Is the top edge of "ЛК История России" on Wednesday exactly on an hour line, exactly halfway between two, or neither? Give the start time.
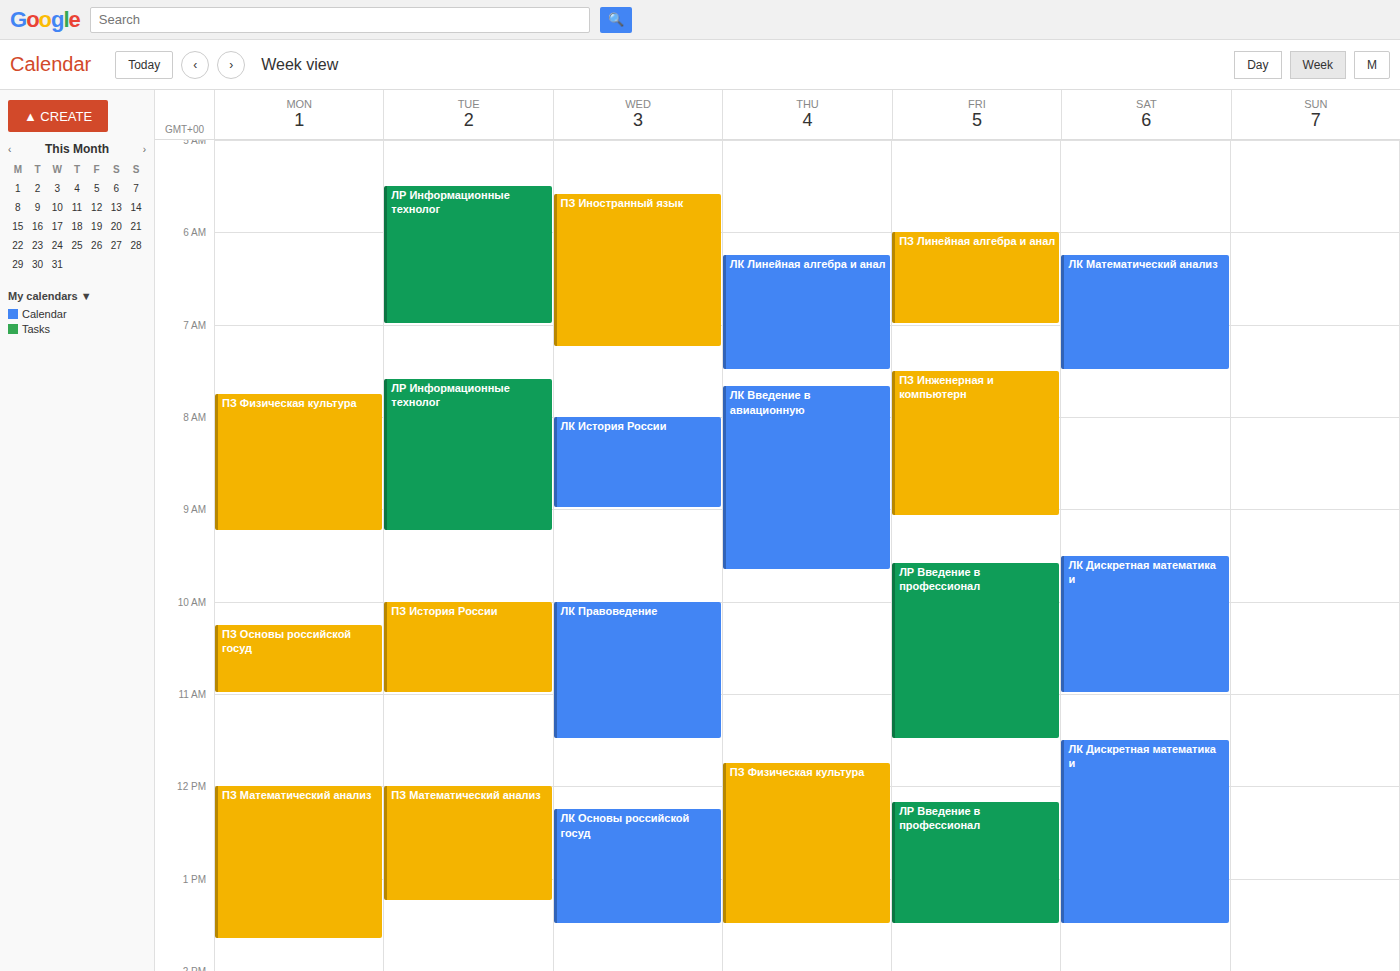
08:00 -- exactly on the 08:00 line.